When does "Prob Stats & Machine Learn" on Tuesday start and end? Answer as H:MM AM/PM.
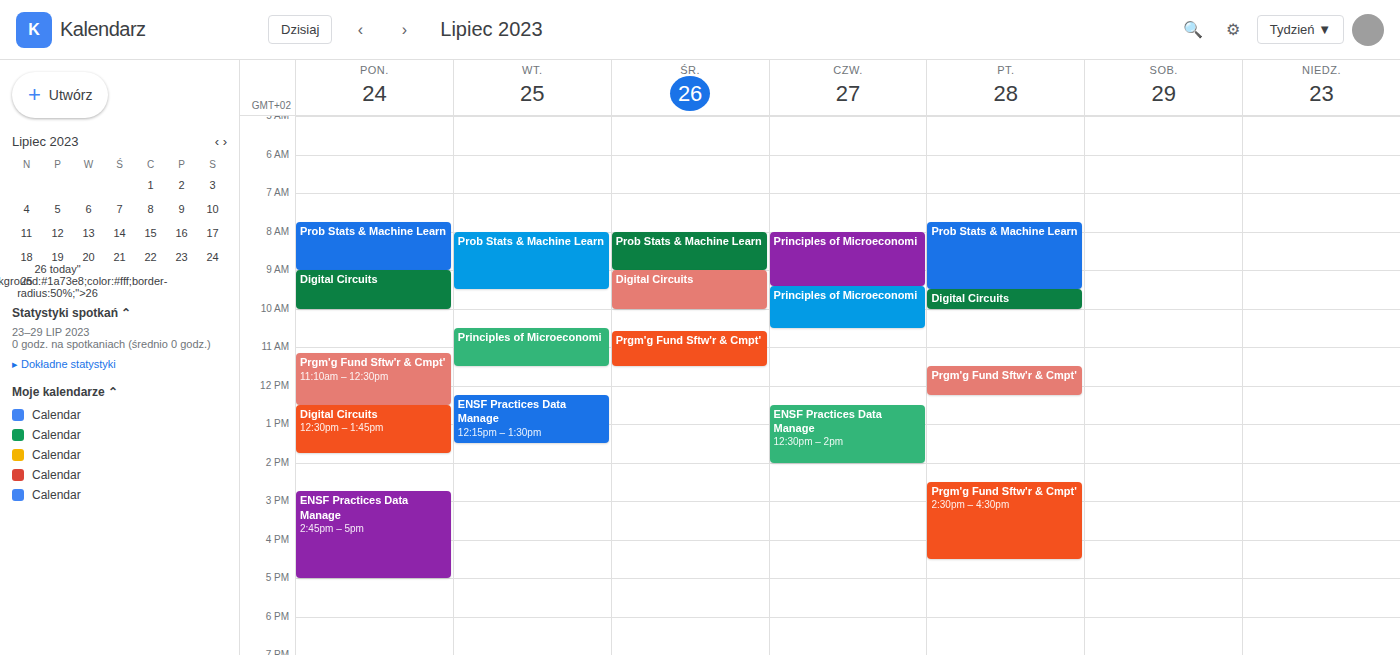
8:00 AM to 9:30 AM